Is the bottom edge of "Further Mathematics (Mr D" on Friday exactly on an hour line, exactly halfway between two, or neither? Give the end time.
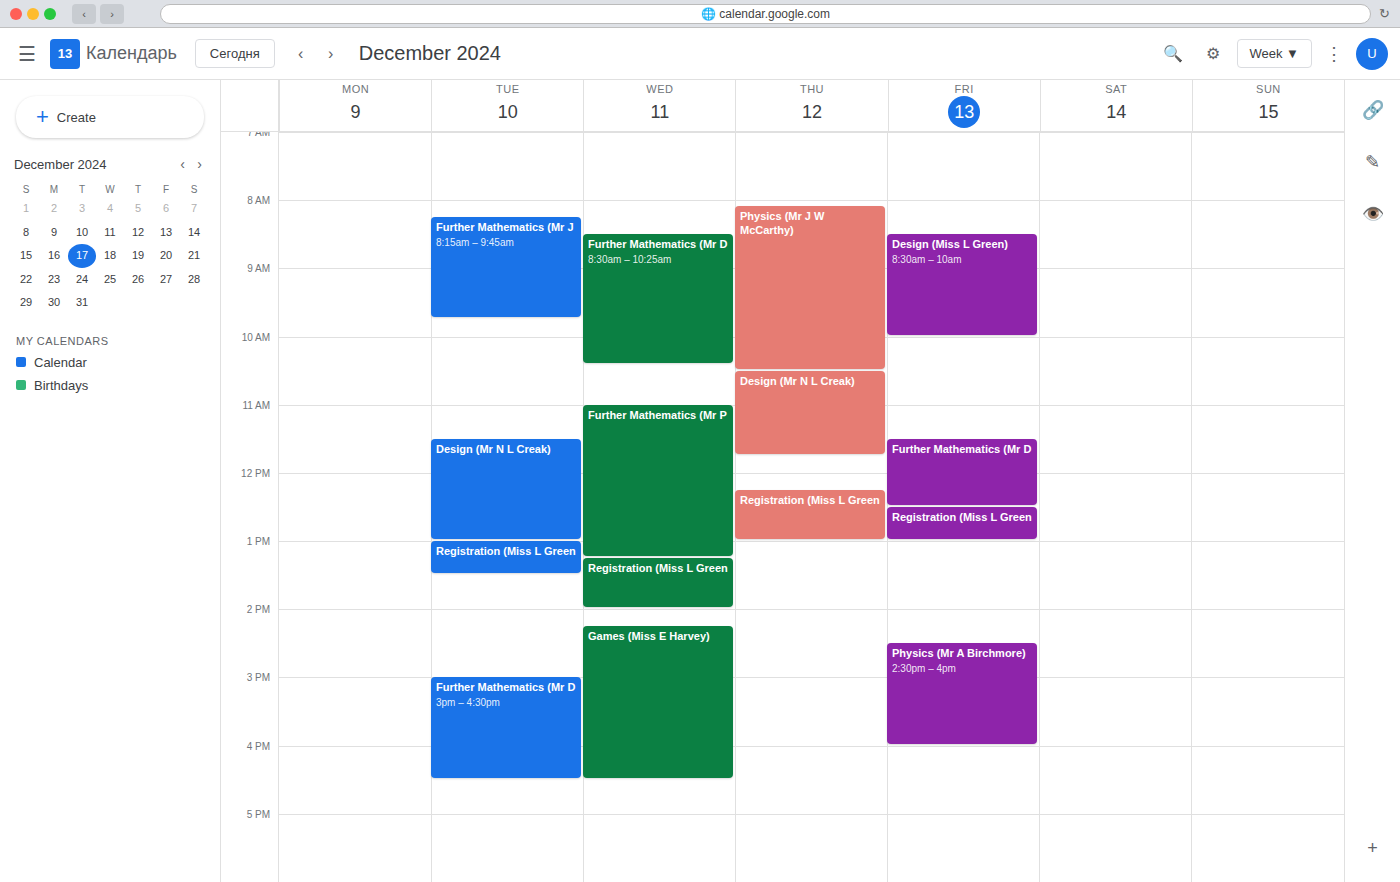
12:30 -- halfway between the 12:00 and 13:00 lines.